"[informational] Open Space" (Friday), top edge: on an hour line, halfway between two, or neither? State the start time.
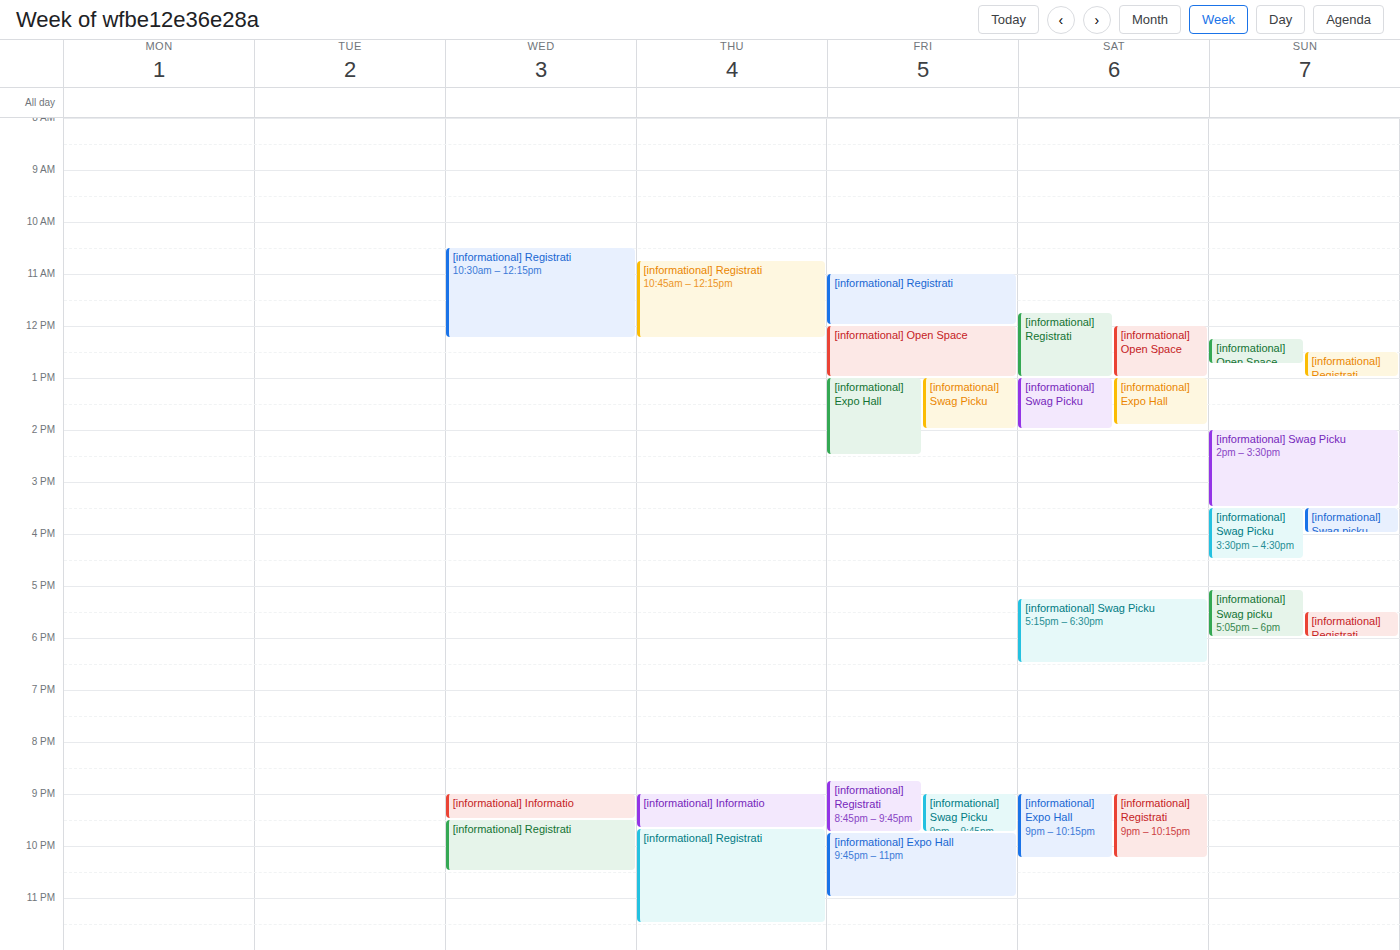
12:00 -- exactly on the 12:00 line.